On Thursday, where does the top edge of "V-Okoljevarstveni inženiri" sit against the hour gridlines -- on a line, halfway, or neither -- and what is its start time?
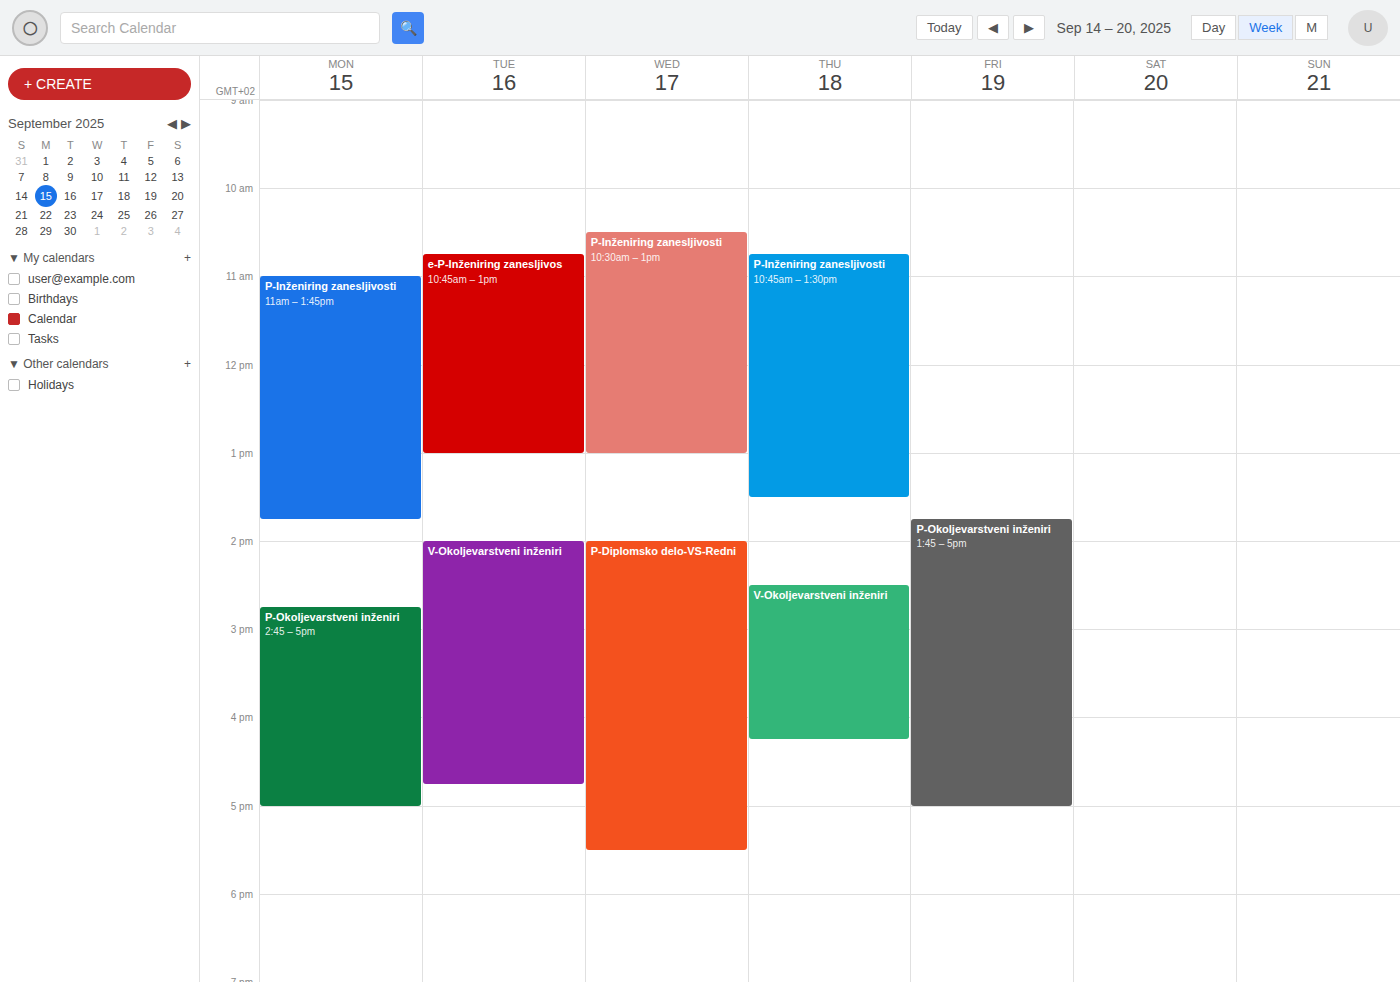
2:30 PM -- halfway between the 2 PM and 3 PM lines.